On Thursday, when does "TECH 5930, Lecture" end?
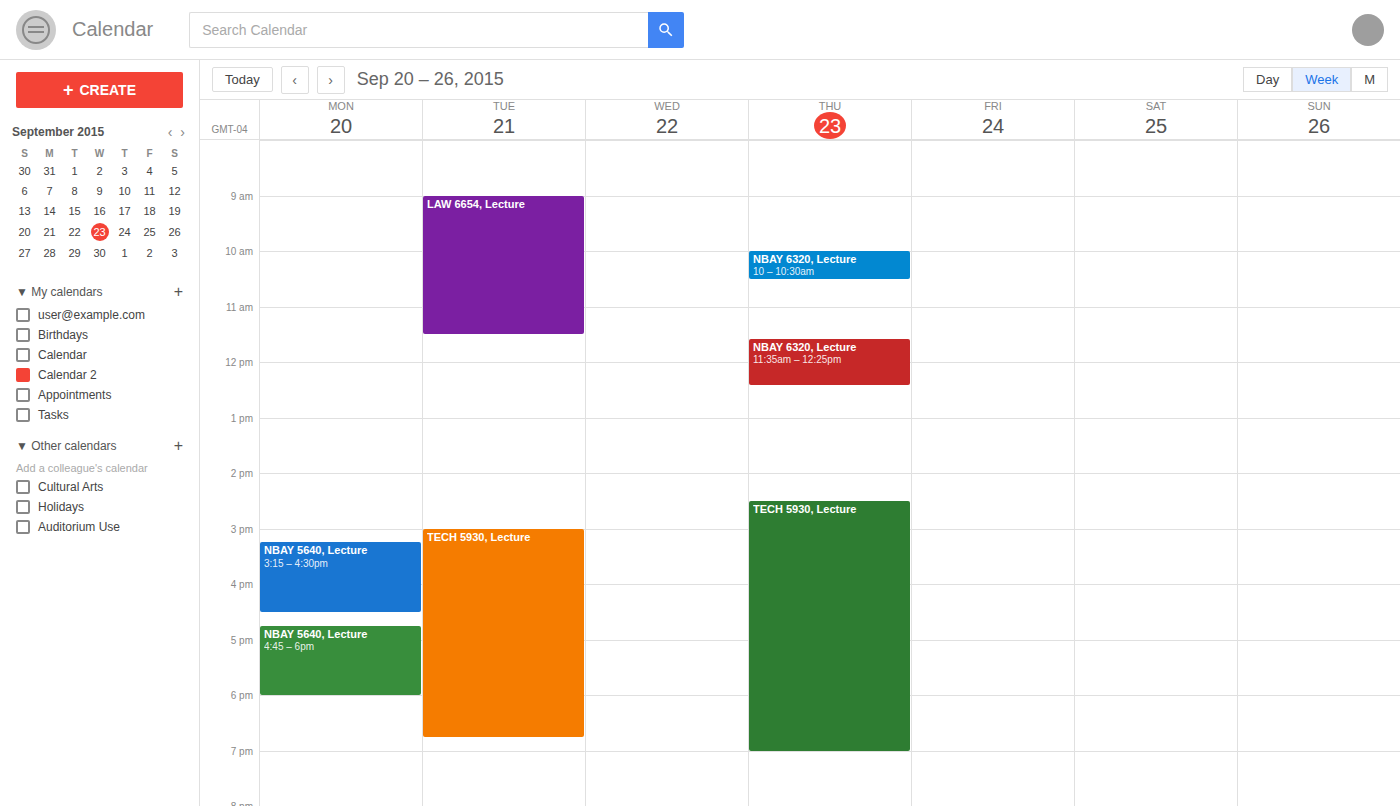
7:00 PM